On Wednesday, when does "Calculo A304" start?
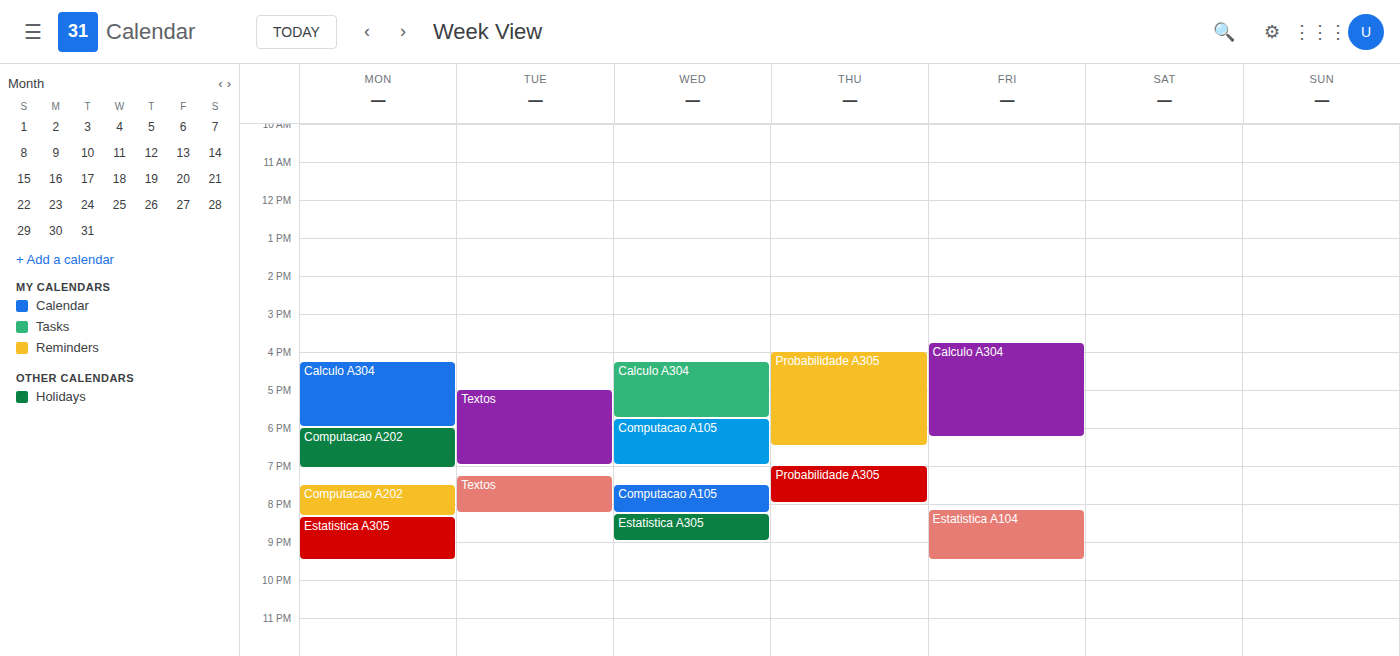
4:15 PM